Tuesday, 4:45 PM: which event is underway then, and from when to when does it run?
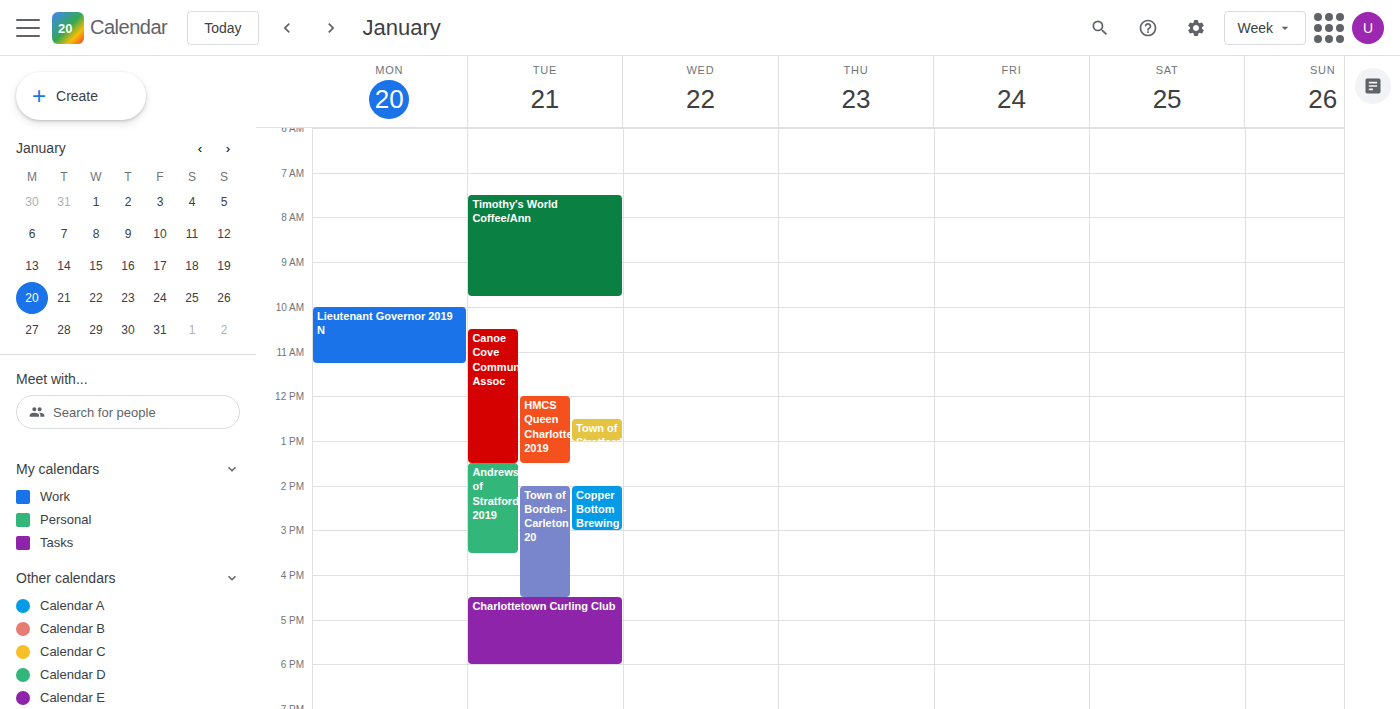
"Charlottetown Curling Club", 4:30 PM to 6:00 PM